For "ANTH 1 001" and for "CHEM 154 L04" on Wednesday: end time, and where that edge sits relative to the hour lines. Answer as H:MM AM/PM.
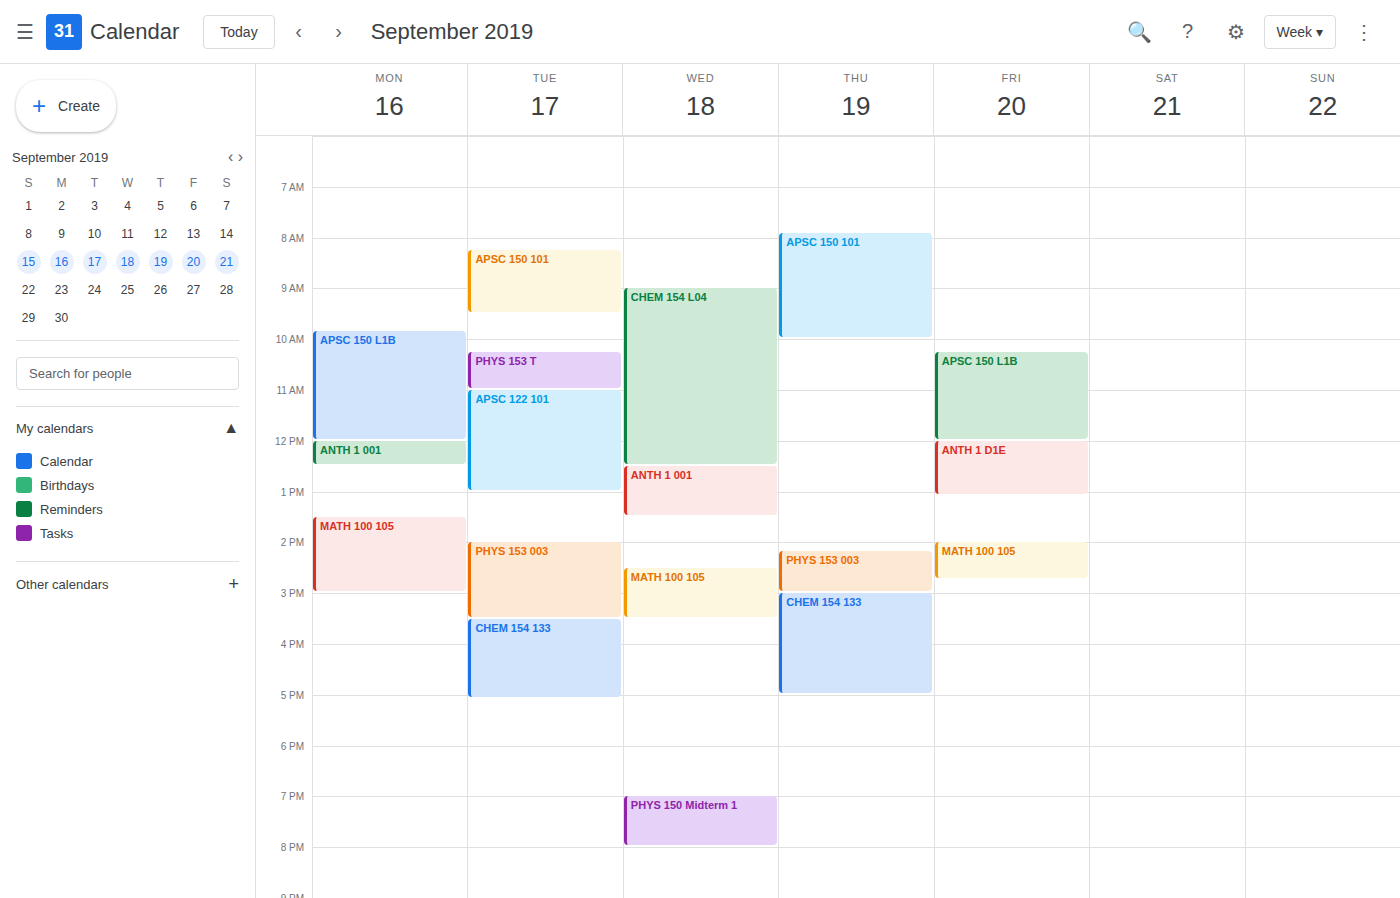
"ANTH 1 001": 1:30 PM, halfway between the 1 PM and 2 PM lines. "CHEM 154 L04": 12:30 PM, halfway between the 12 PM and 1 PM lines.